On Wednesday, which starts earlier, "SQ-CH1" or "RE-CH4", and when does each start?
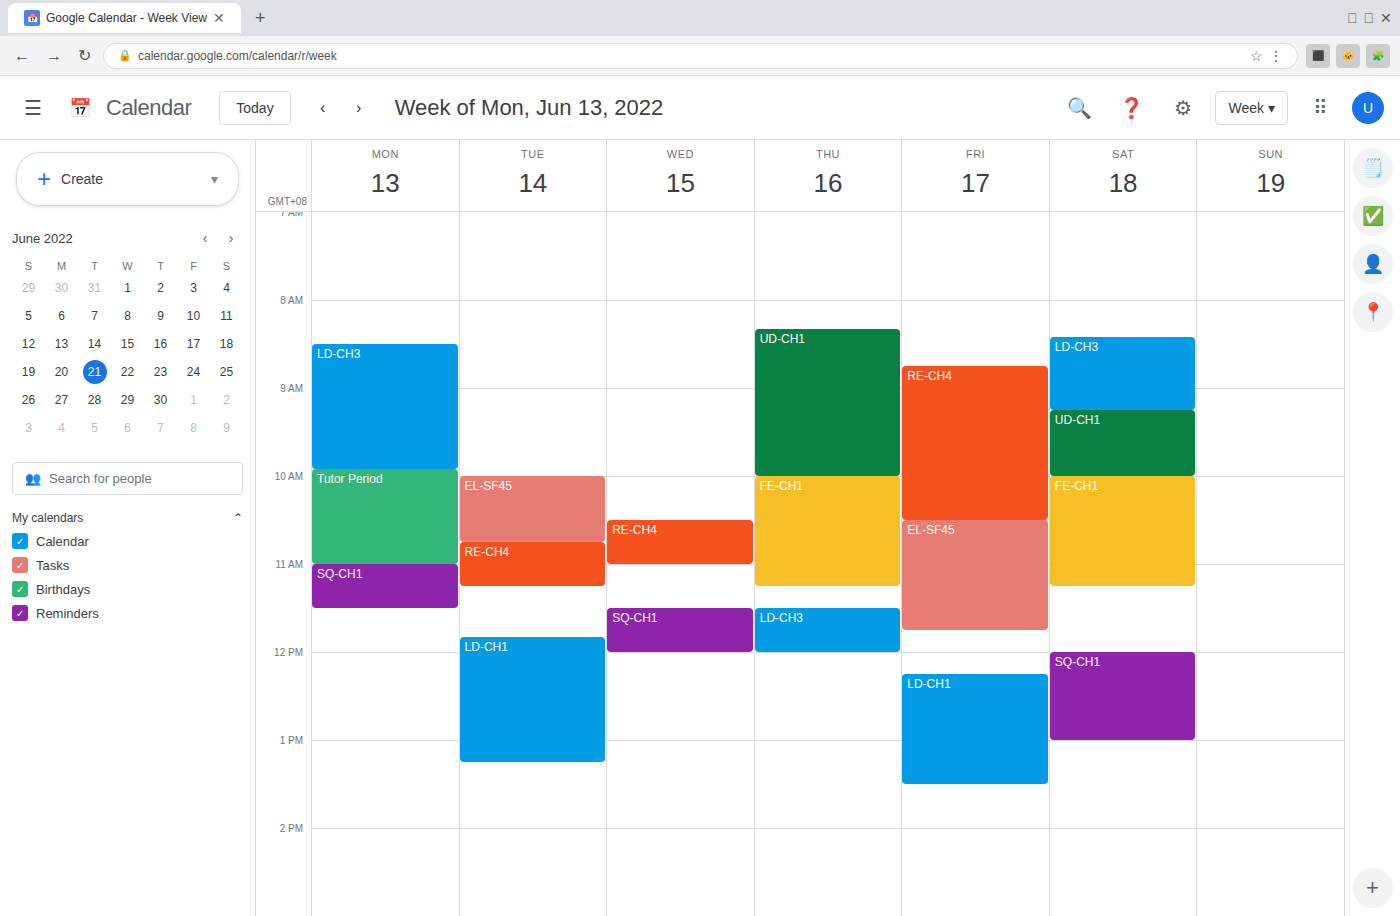
"RE-CH4" 10:30 AM; "SQ-CH1" 11:30 AM.